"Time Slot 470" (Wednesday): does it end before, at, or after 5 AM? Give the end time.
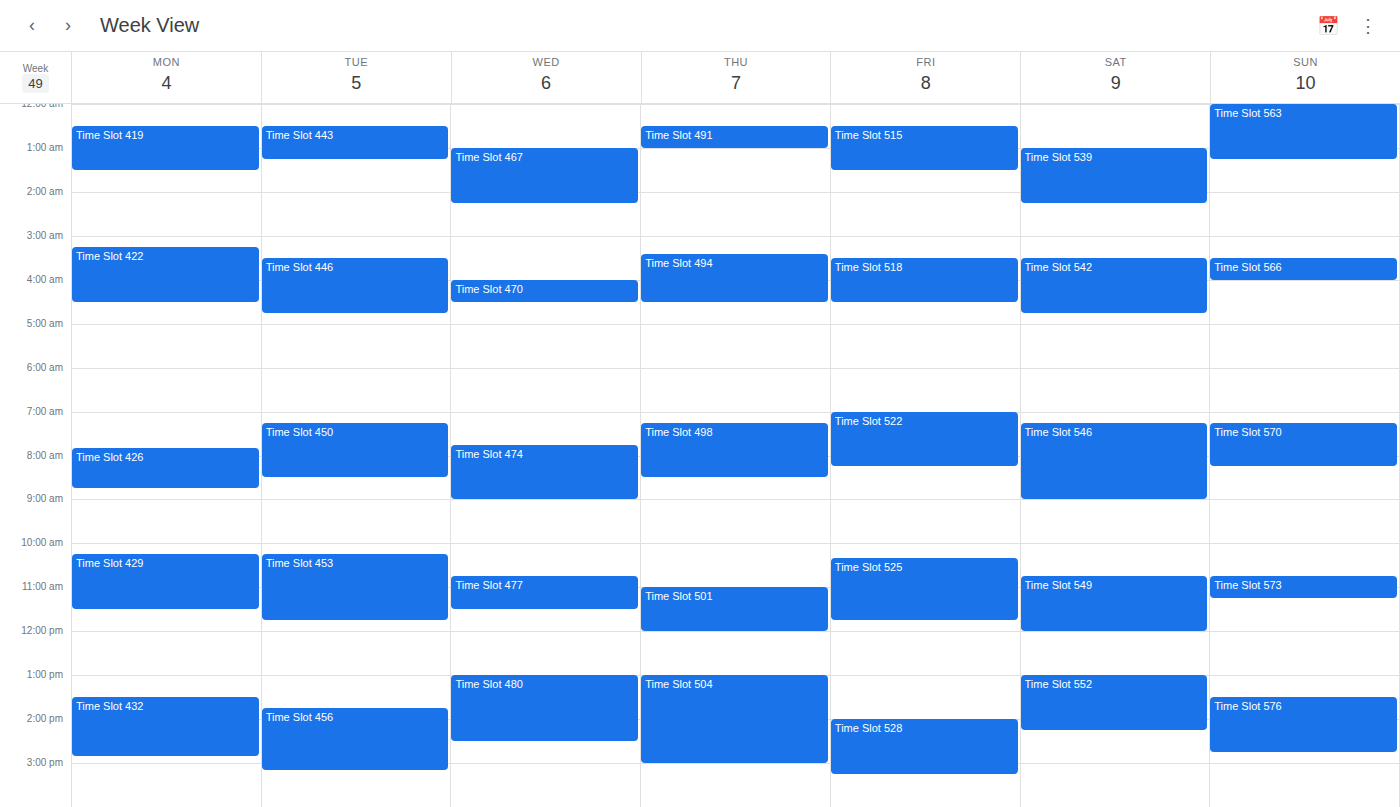
4:30 AM -- before 5 AM, 30 minutes above the 5 AM line.